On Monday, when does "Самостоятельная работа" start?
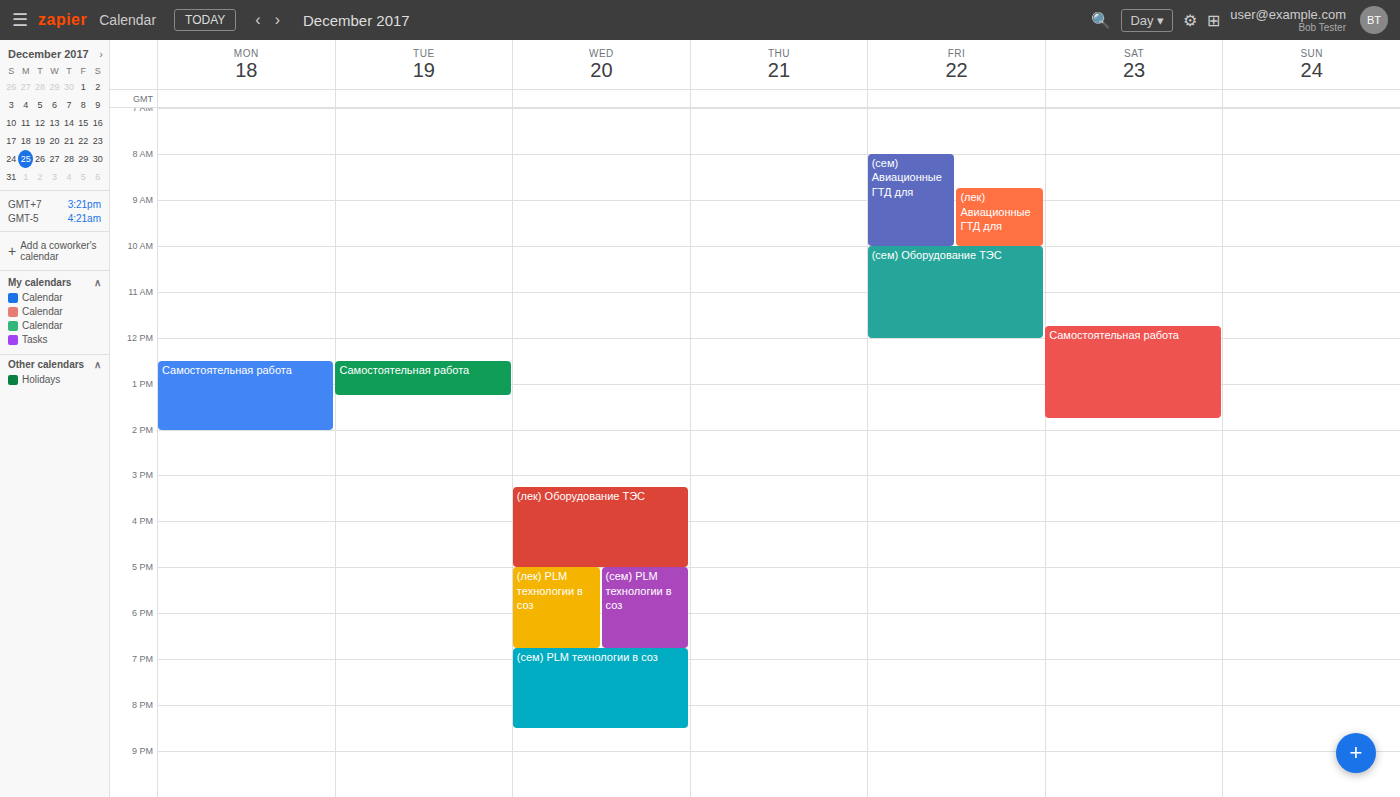
12:30 PM